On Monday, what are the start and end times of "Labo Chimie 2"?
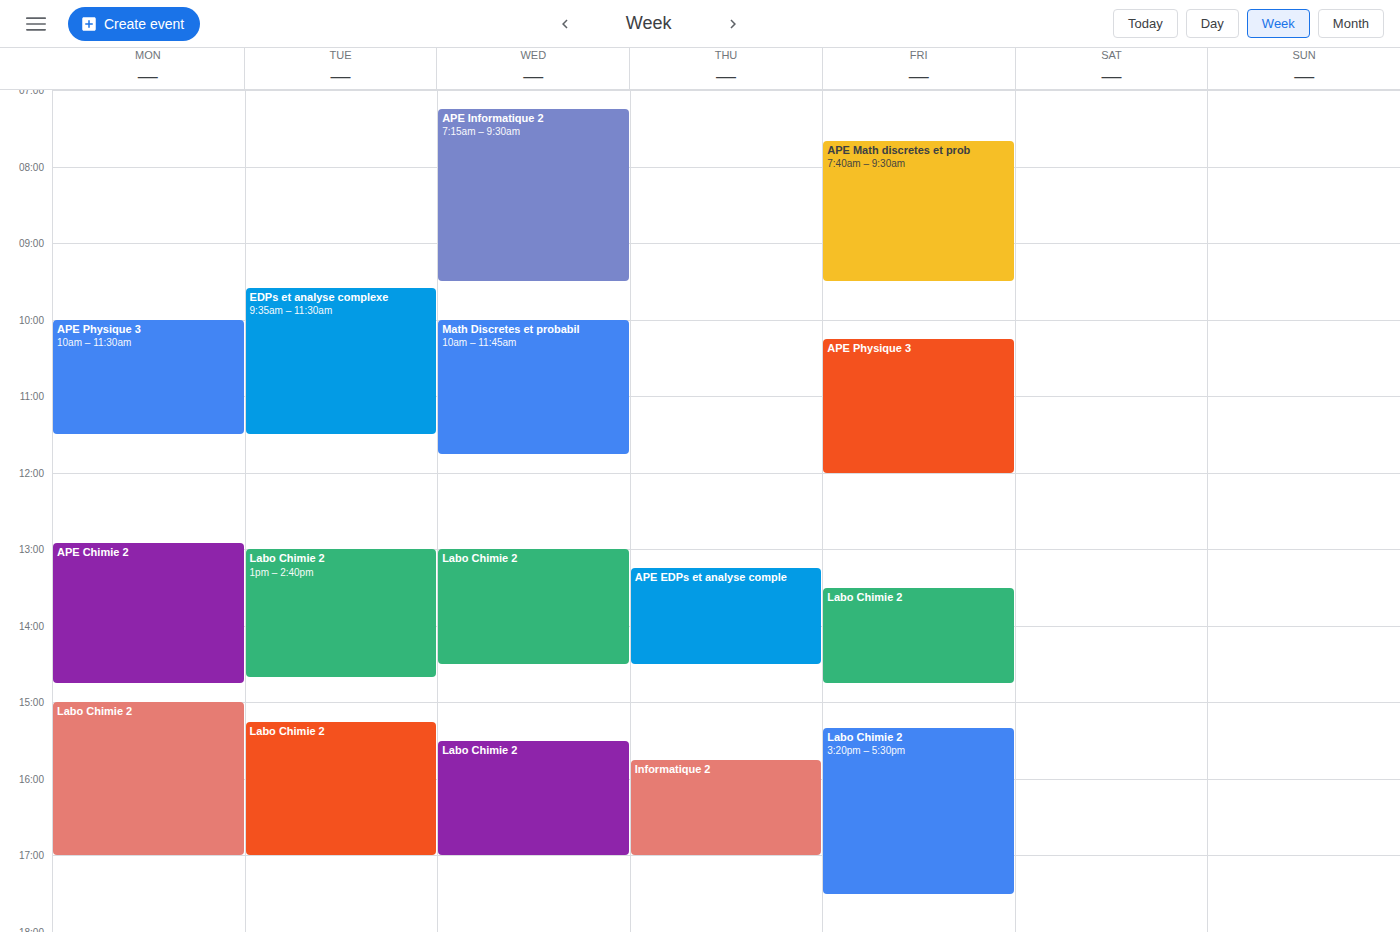
3:00 PM to 5:00 PM